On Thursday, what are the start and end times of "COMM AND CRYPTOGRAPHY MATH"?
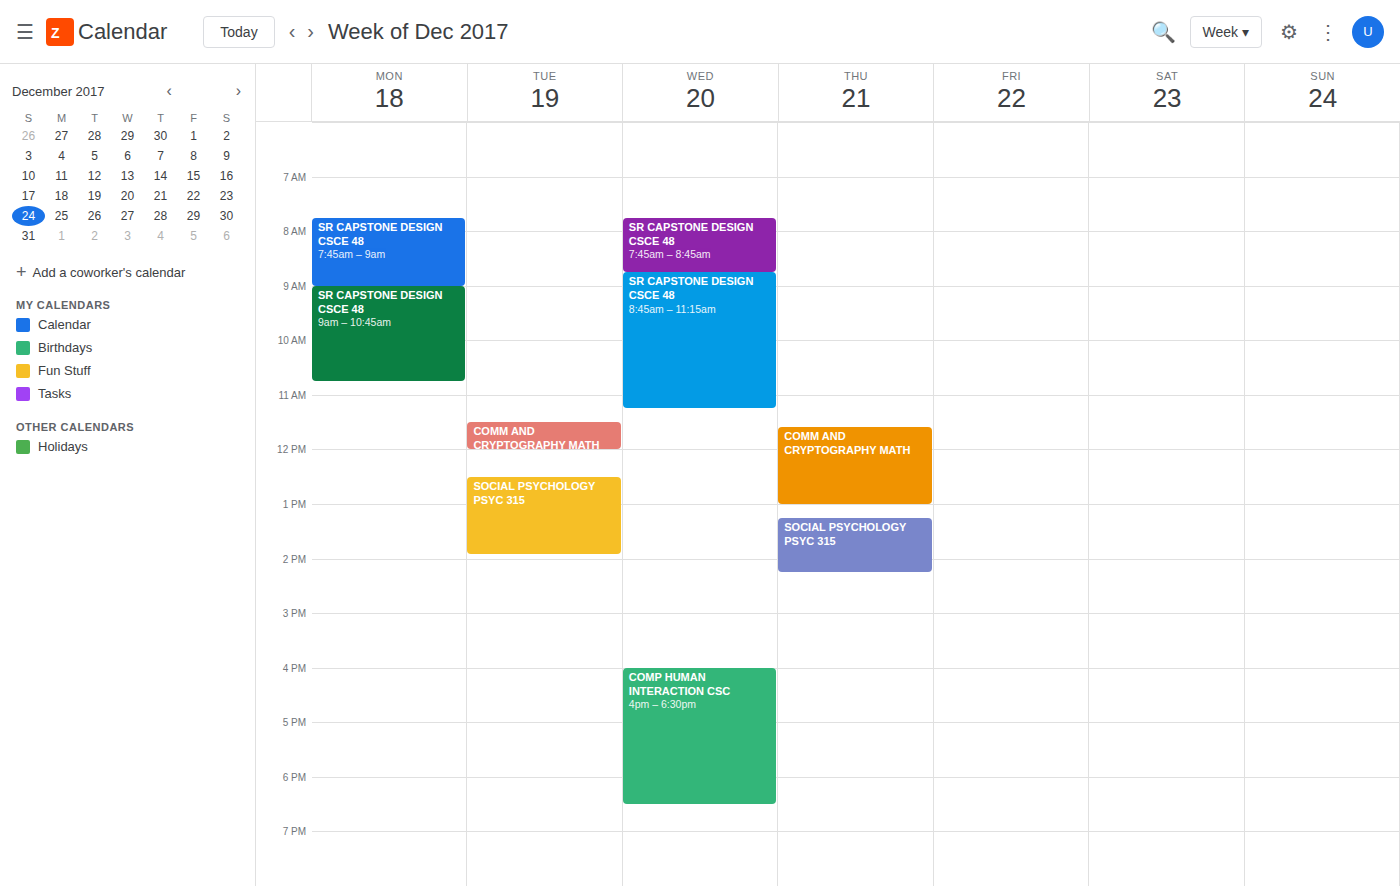
11:35 AM to 1:00 PM